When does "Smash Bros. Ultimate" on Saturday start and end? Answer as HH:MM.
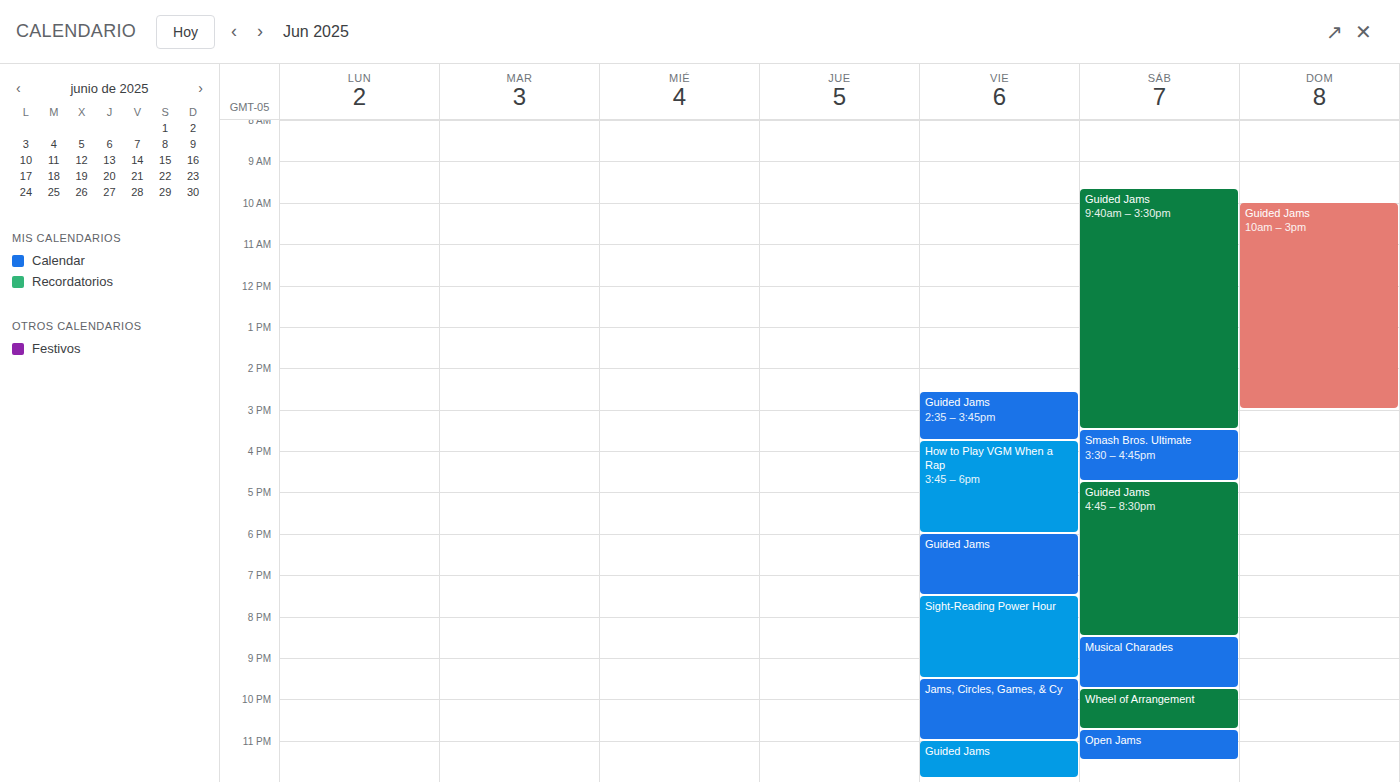
15:30 to 16:45